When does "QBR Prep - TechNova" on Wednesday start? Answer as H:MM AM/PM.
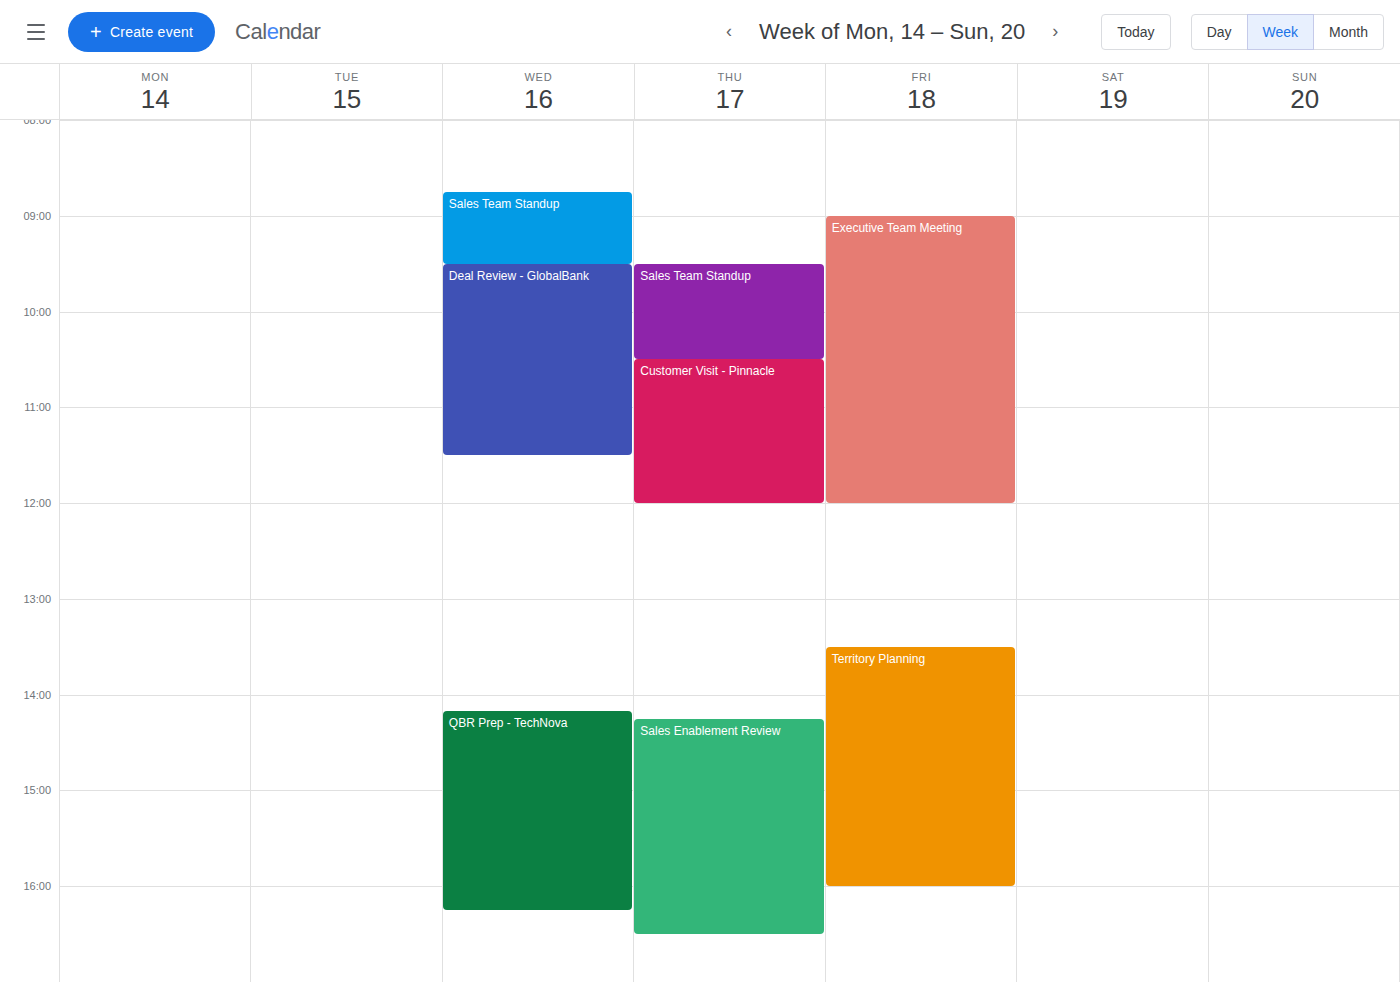
2:10 PM